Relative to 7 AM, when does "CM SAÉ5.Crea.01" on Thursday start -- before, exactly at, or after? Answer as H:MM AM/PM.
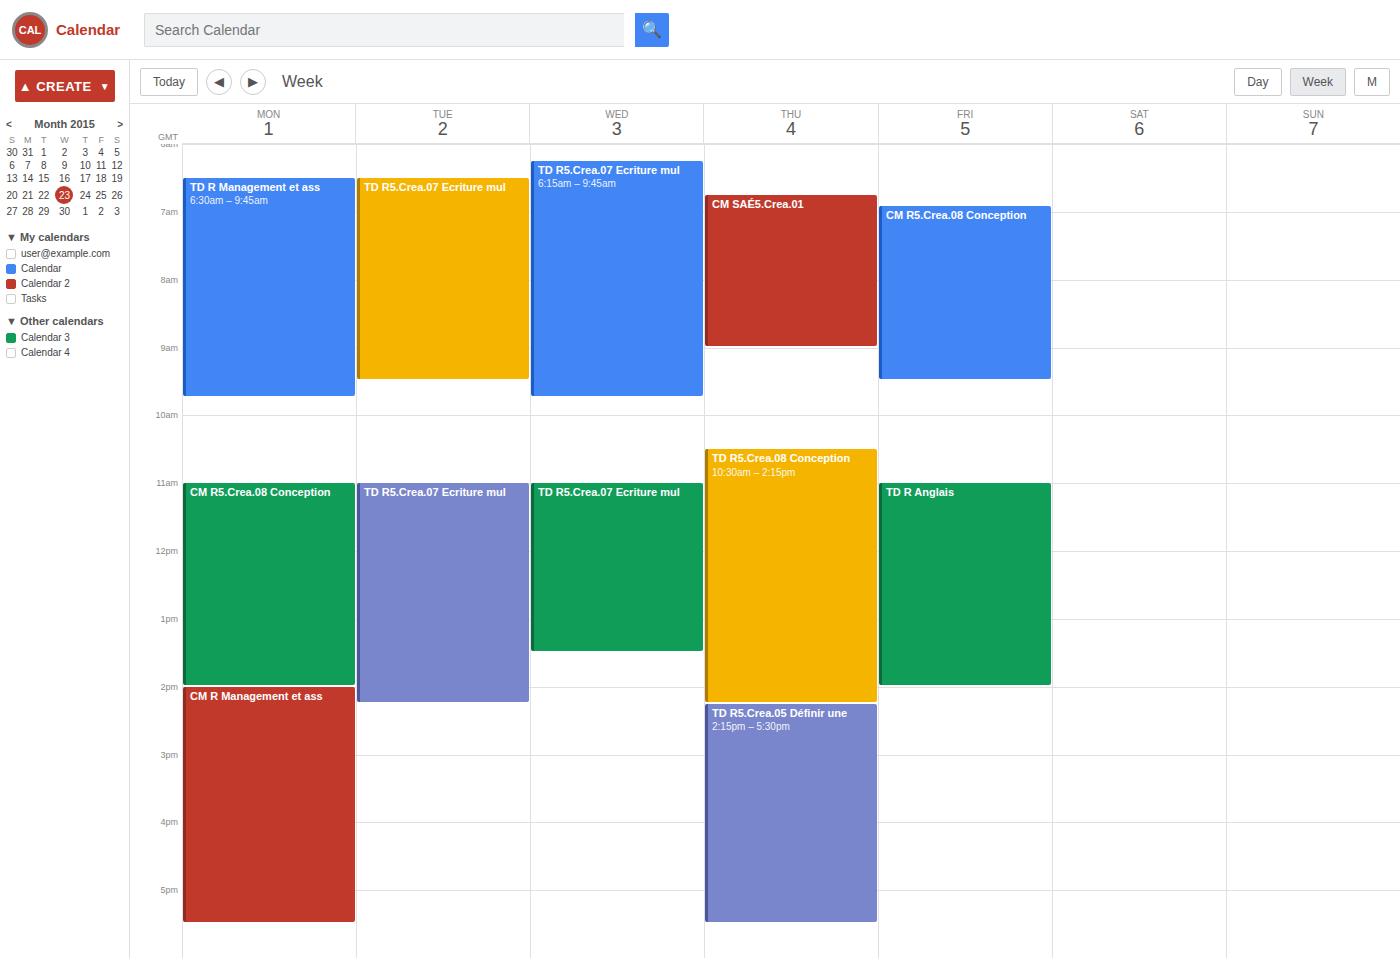
6:45 AM -- before 7 AM, 15 minutes above the 7 AM line.